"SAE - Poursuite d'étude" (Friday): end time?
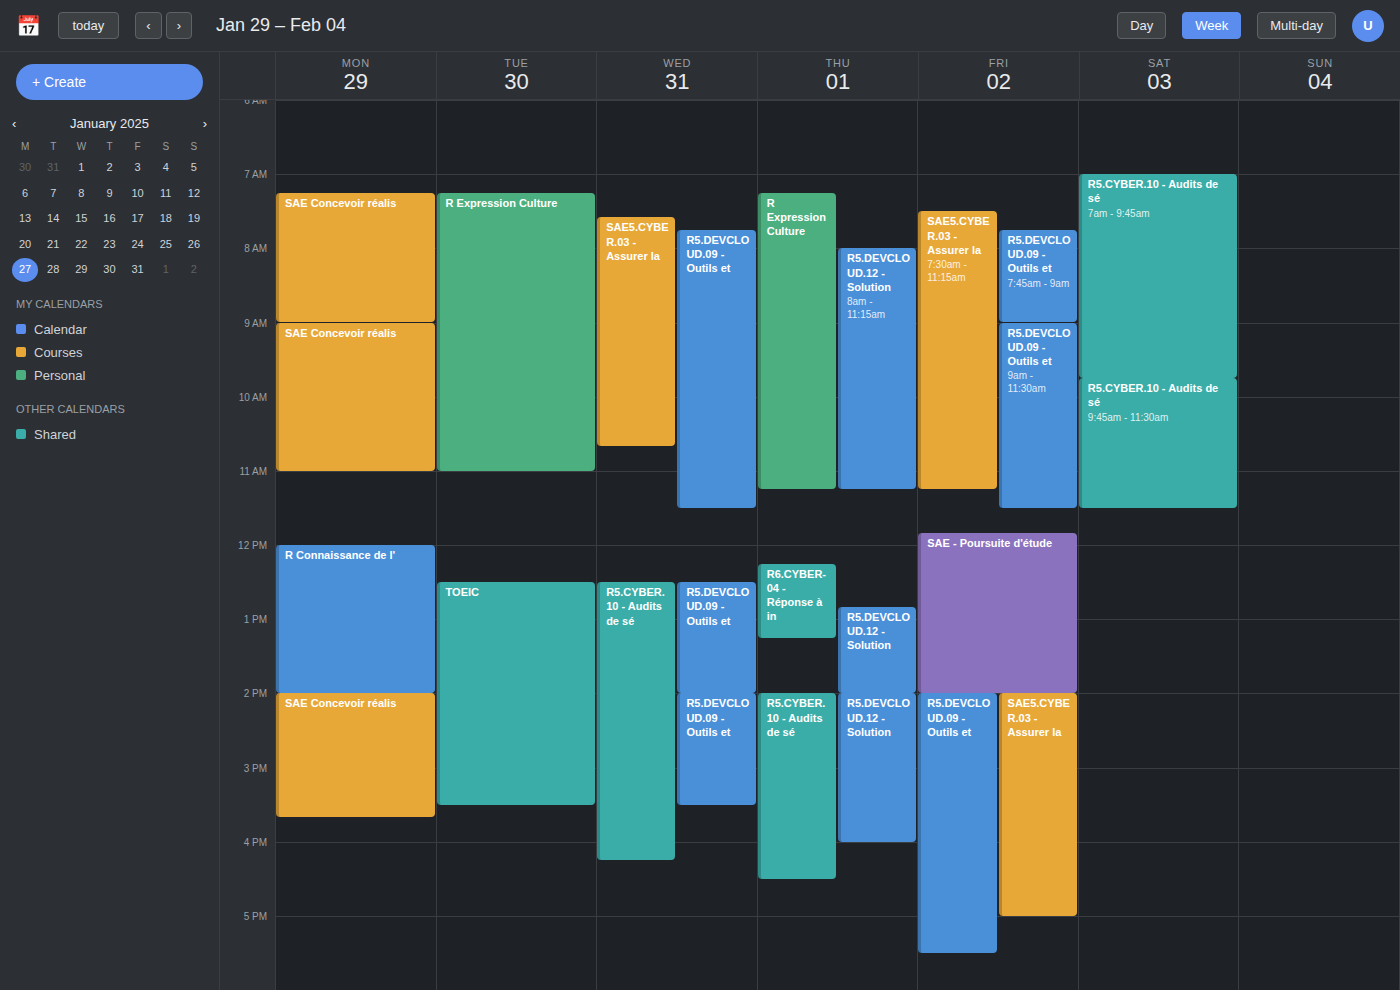
2:00 PM